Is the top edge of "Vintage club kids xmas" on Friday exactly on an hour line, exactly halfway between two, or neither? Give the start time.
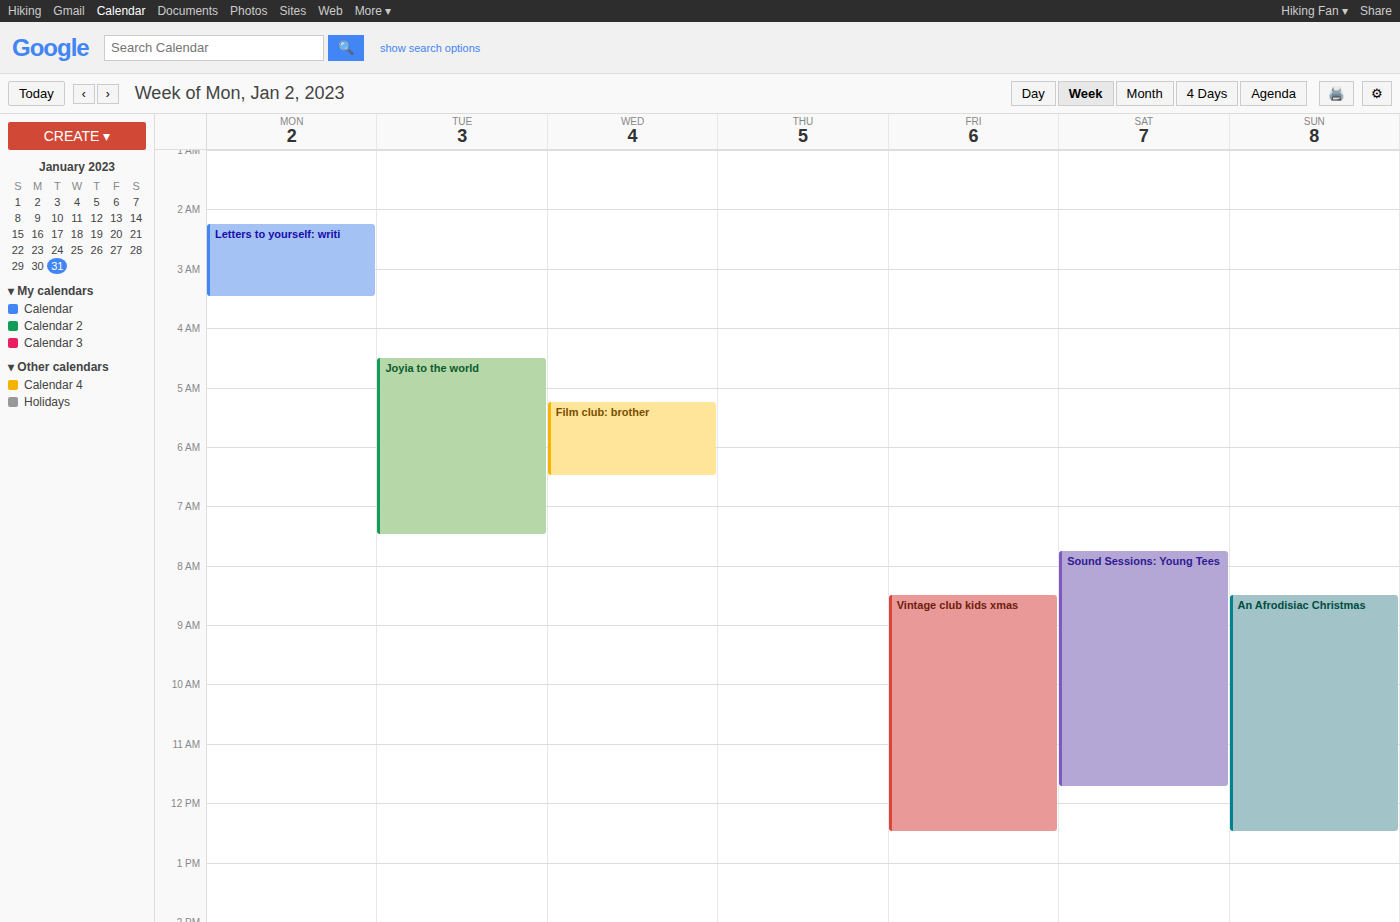
08:30 -- halfway between the 08:00 and 09:00 lines.